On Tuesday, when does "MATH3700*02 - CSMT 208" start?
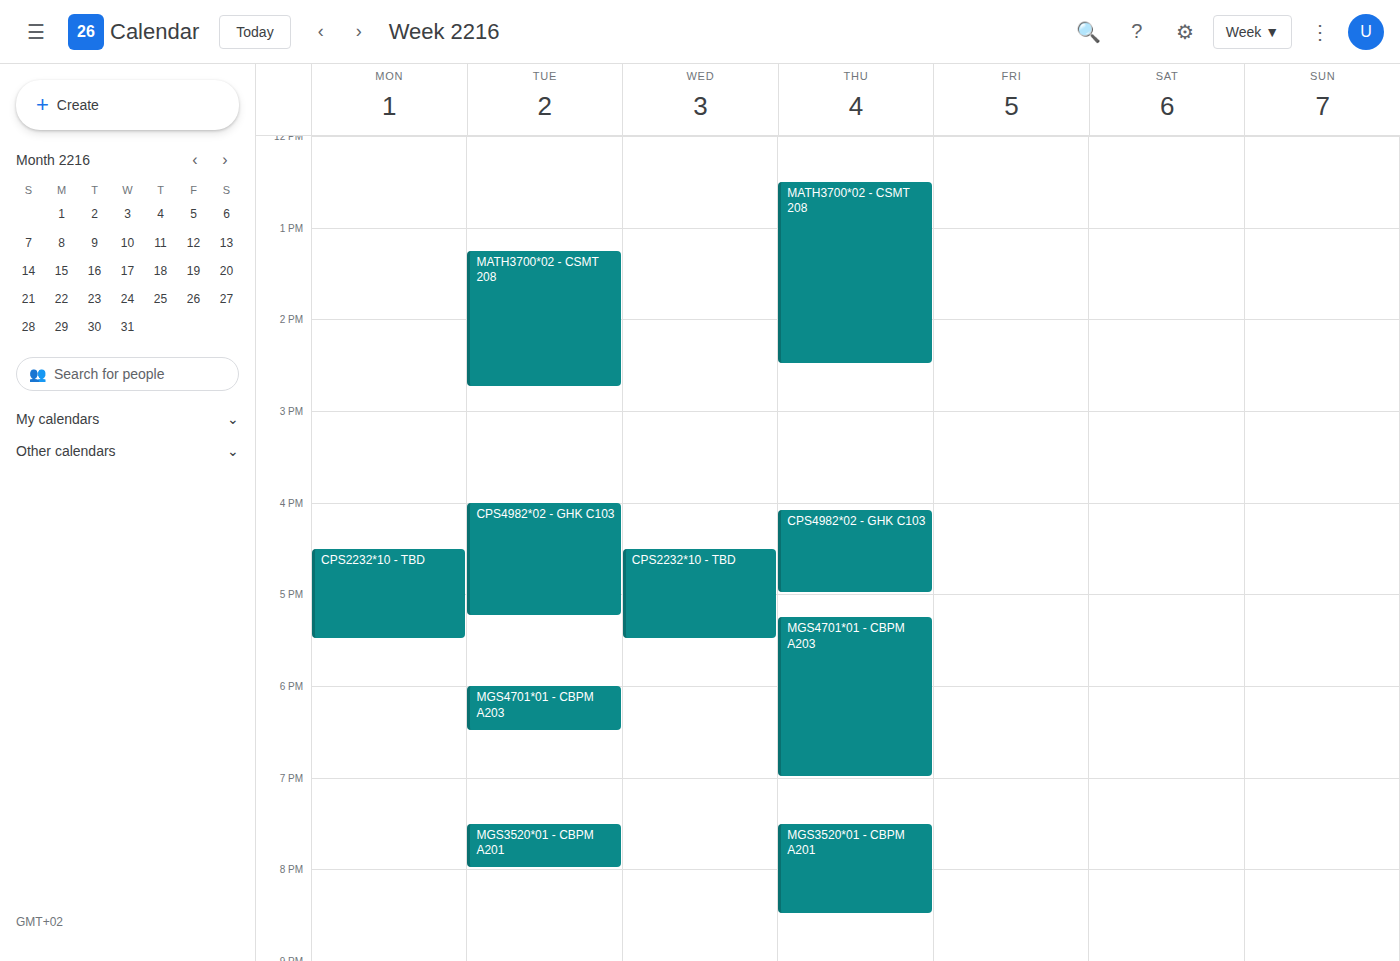
1:15 PM